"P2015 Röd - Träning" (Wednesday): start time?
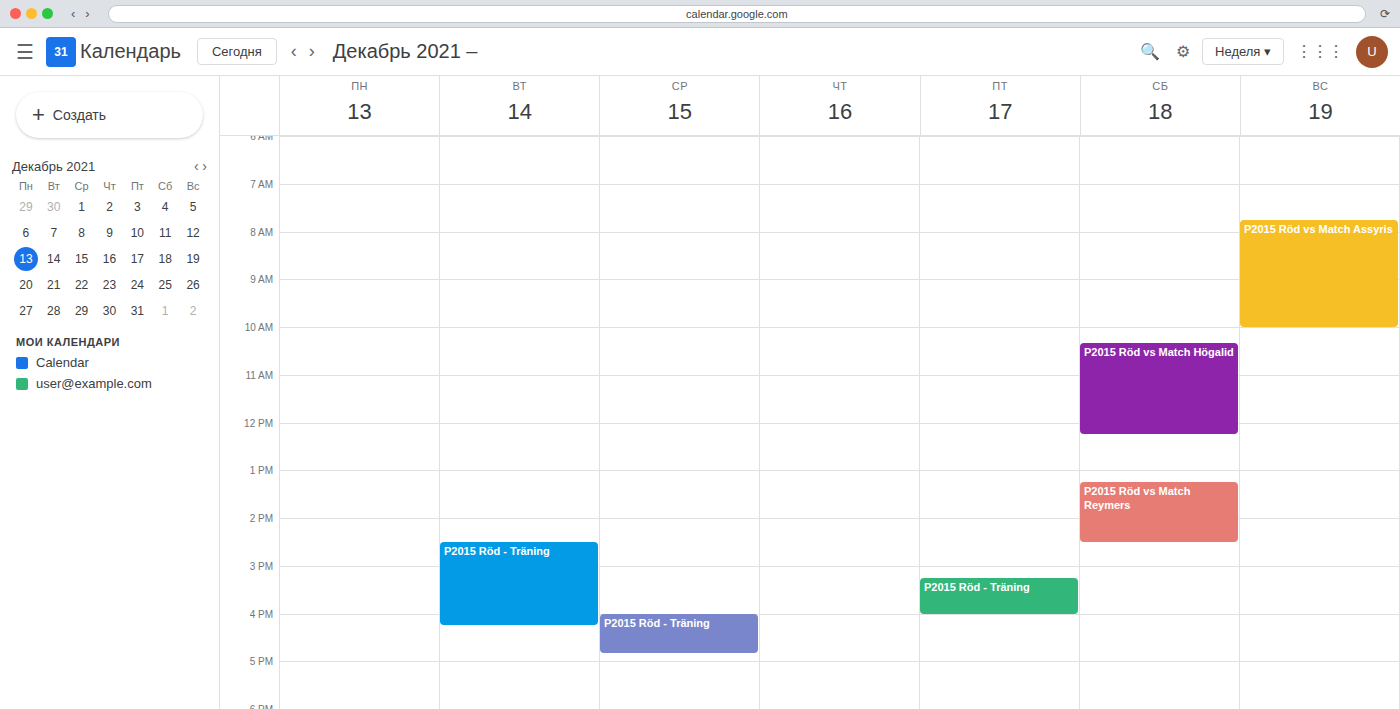
4:00 PM